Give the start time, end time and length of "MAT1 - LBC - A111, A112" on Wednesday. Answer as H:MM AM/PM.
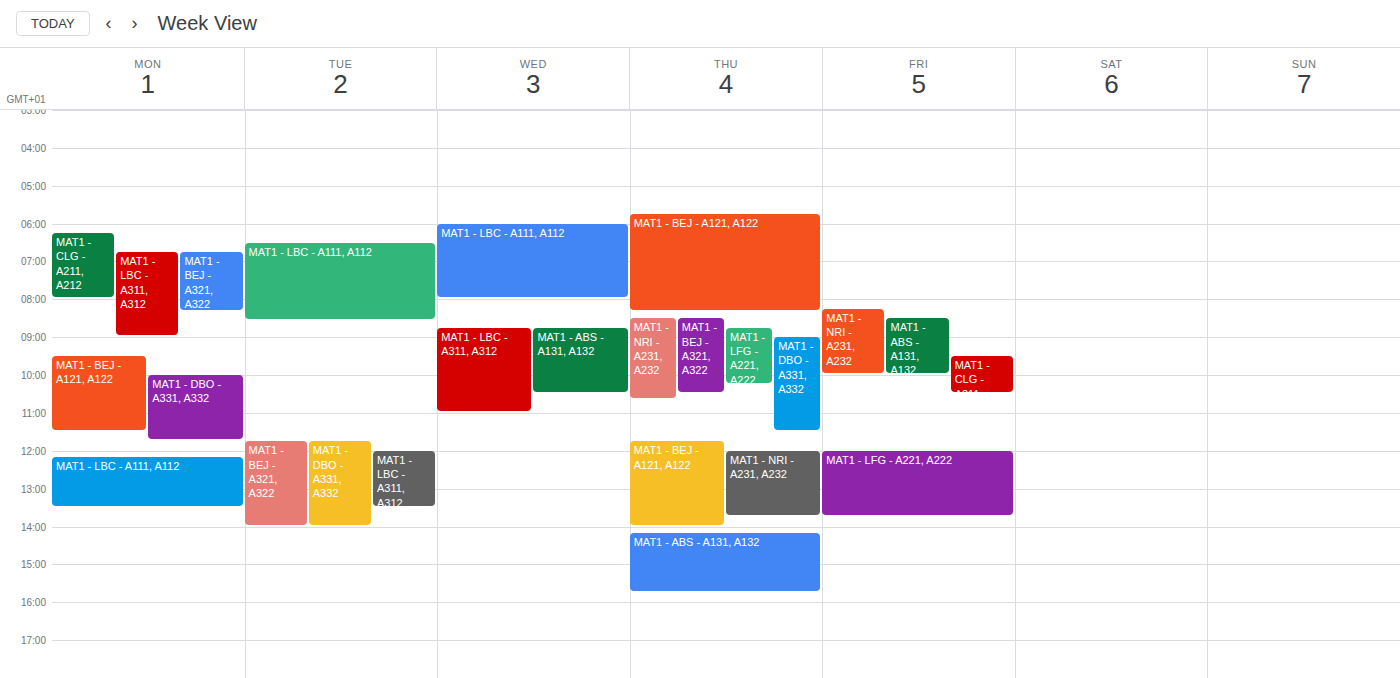
6:00 AM to 8:00 AM, 2 hours